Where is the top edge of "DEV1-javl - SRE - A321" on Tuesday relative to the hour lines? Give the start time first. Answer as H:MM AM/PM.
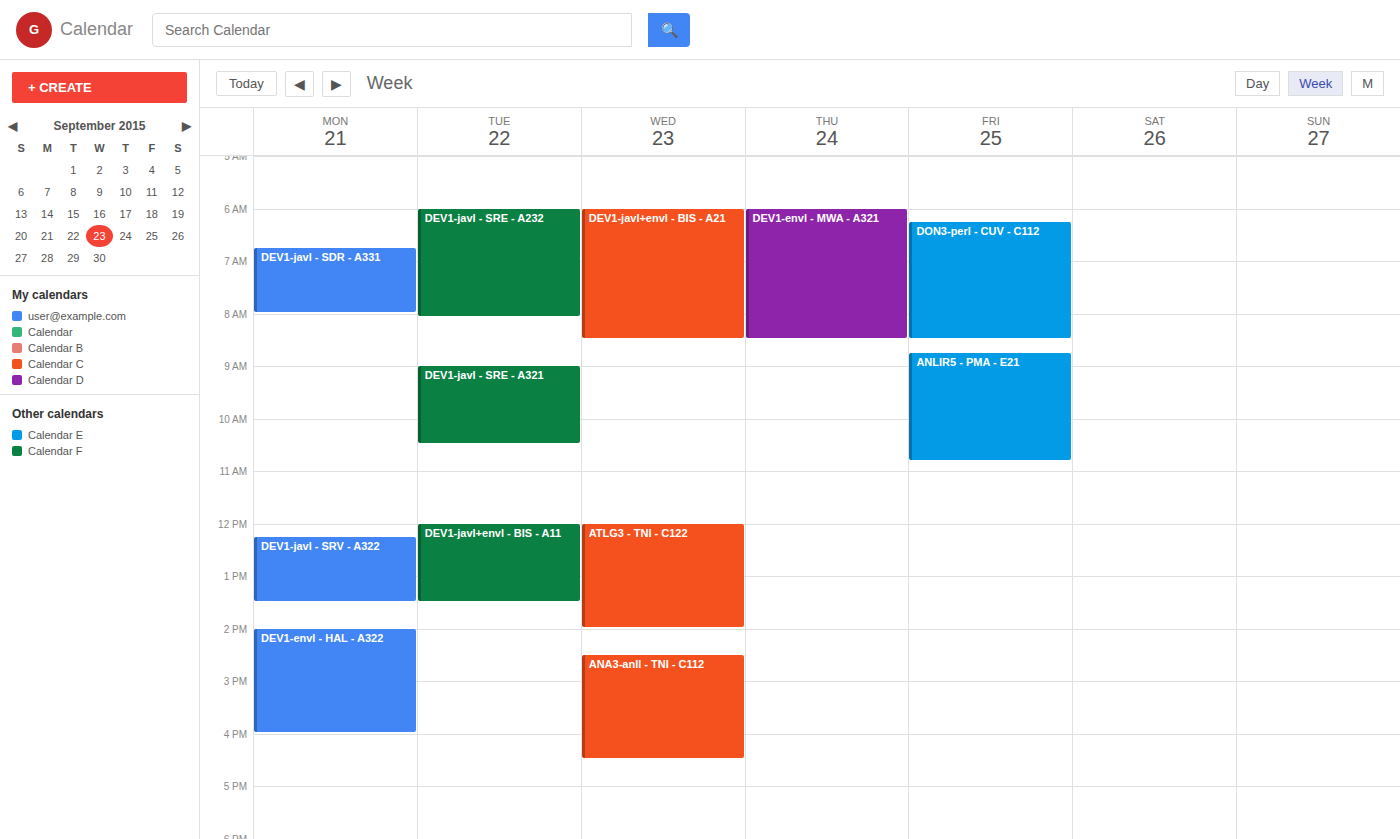
9:00 AM -- exactly on the 9 AM line.